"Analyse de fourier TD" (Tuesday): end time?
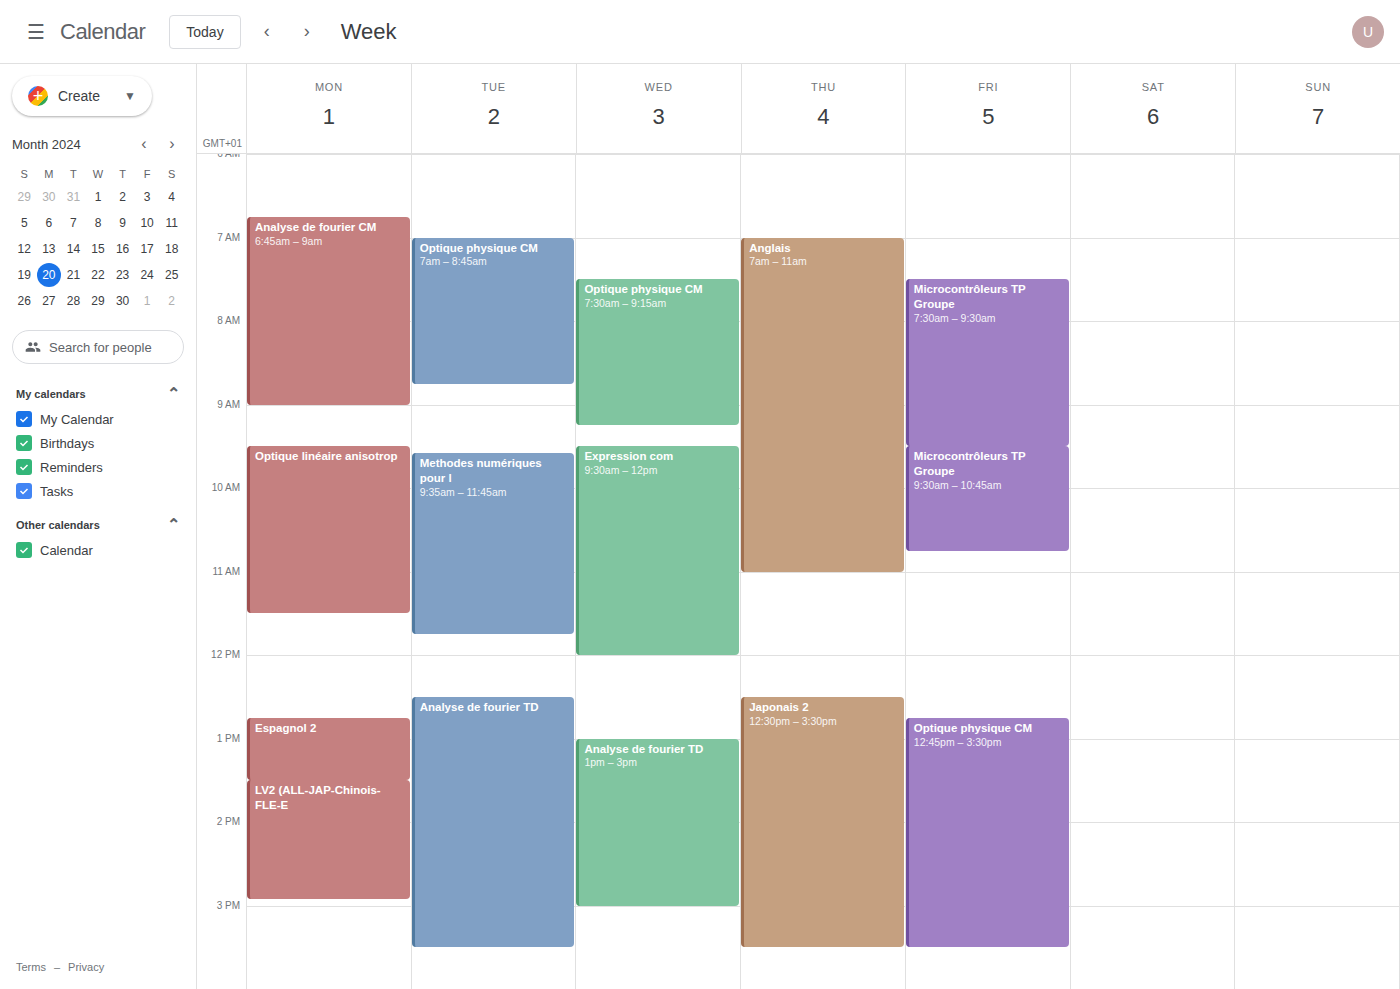
3:30 PM